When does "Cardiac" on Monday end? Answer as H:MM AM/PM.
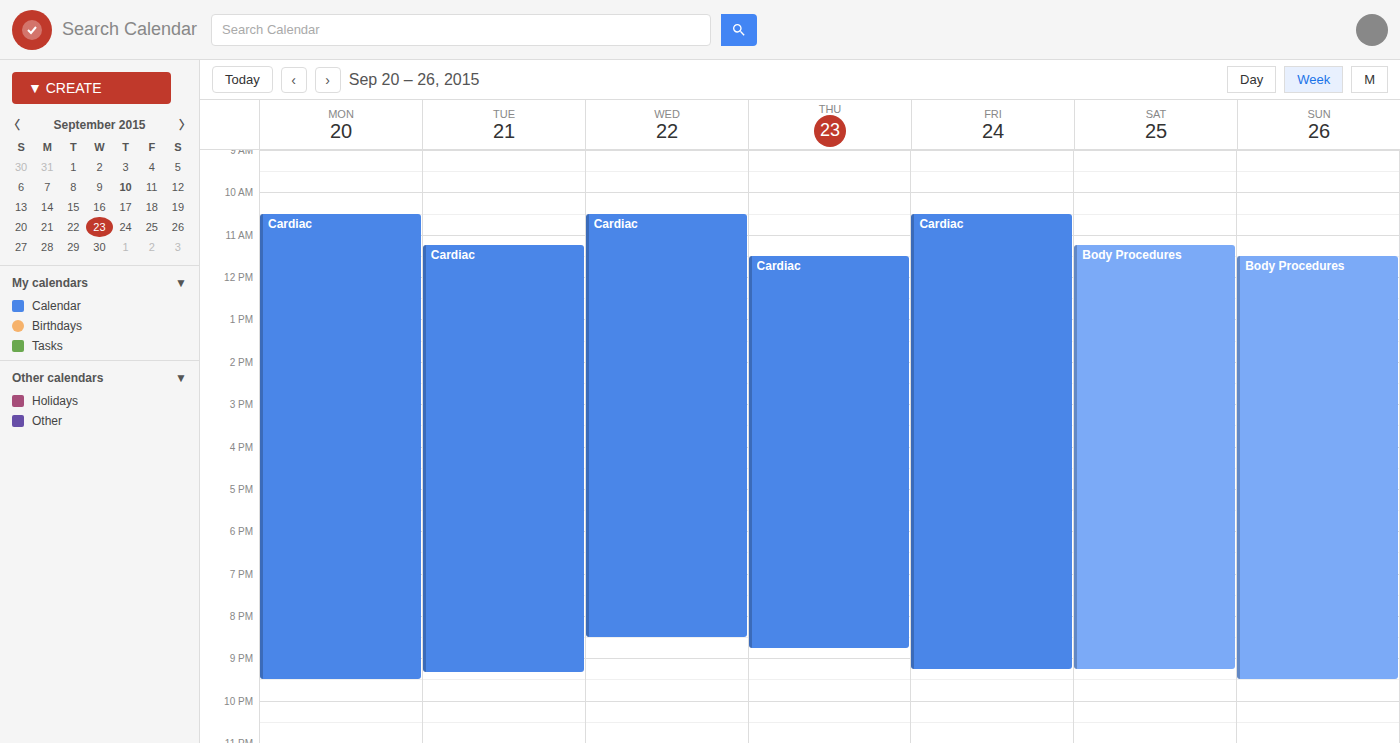
9:30 PM